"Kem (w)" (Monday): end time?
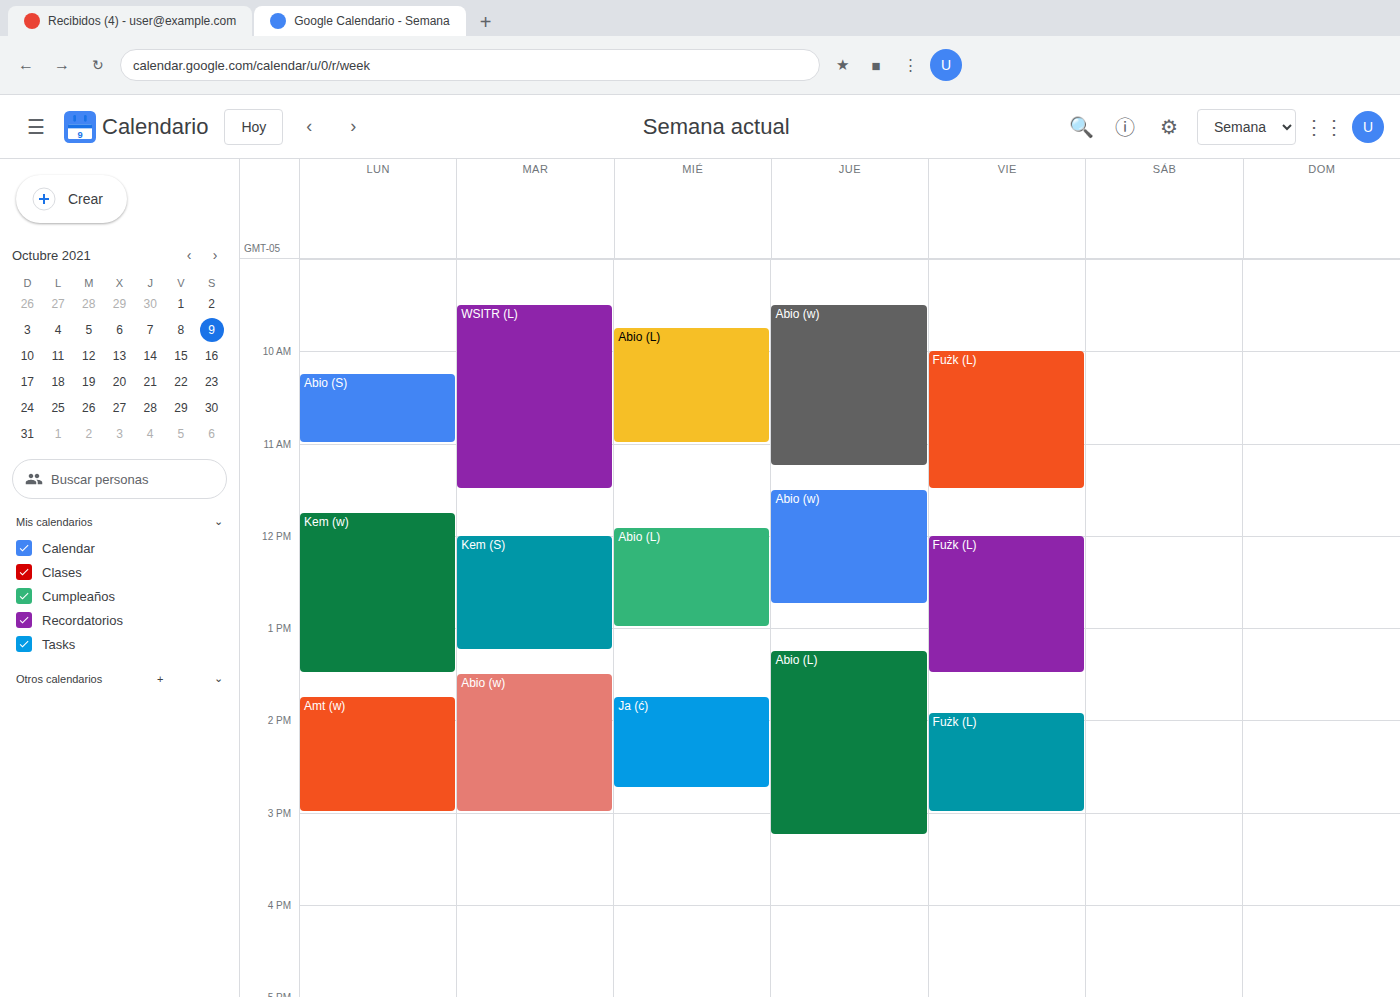
1:30 PM